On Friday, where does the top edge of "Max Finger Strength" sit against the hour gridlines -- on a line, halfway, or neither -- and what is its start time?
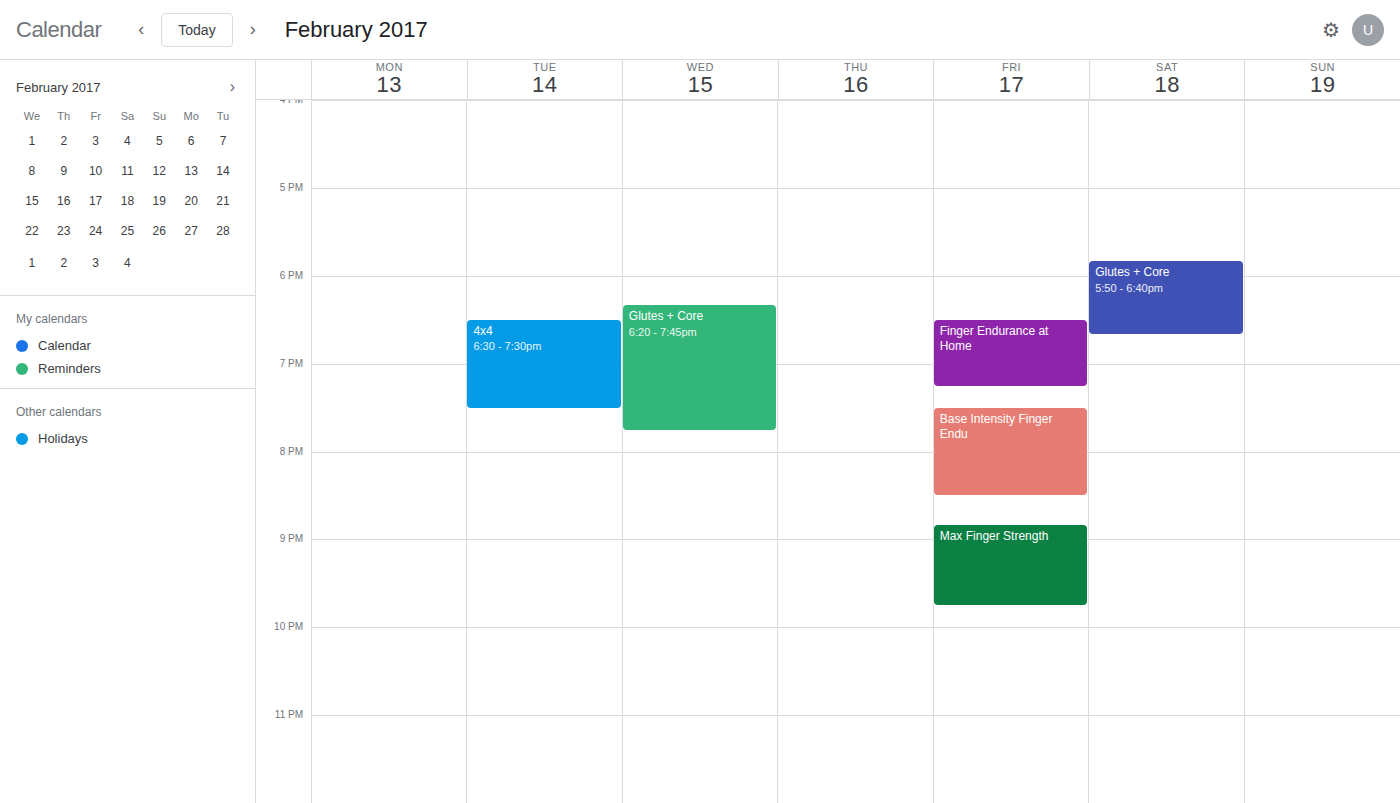
8:50 PM -- neither: 50 minutes below the 8 PM line and 10 minutes above the 9 PM line.